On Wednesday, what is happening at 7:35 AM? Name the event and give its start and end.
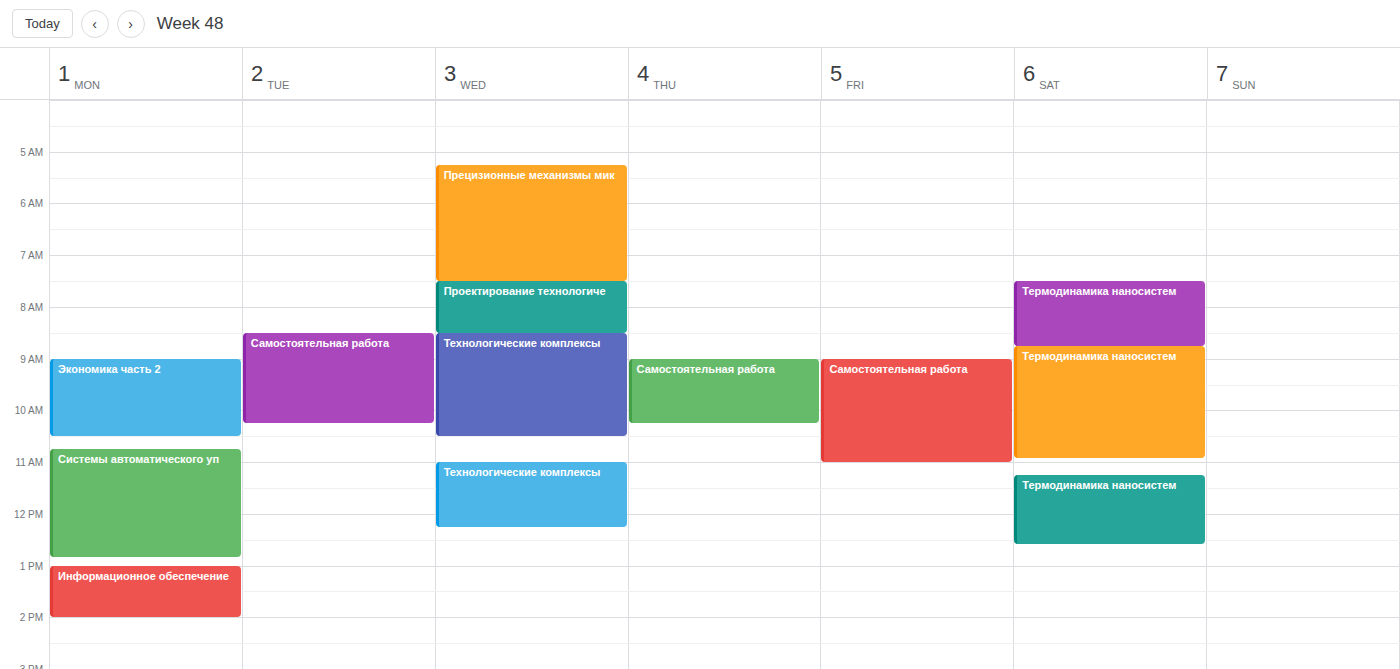
"Проектирование технологиче", 7:30 AM to 8:30 AM